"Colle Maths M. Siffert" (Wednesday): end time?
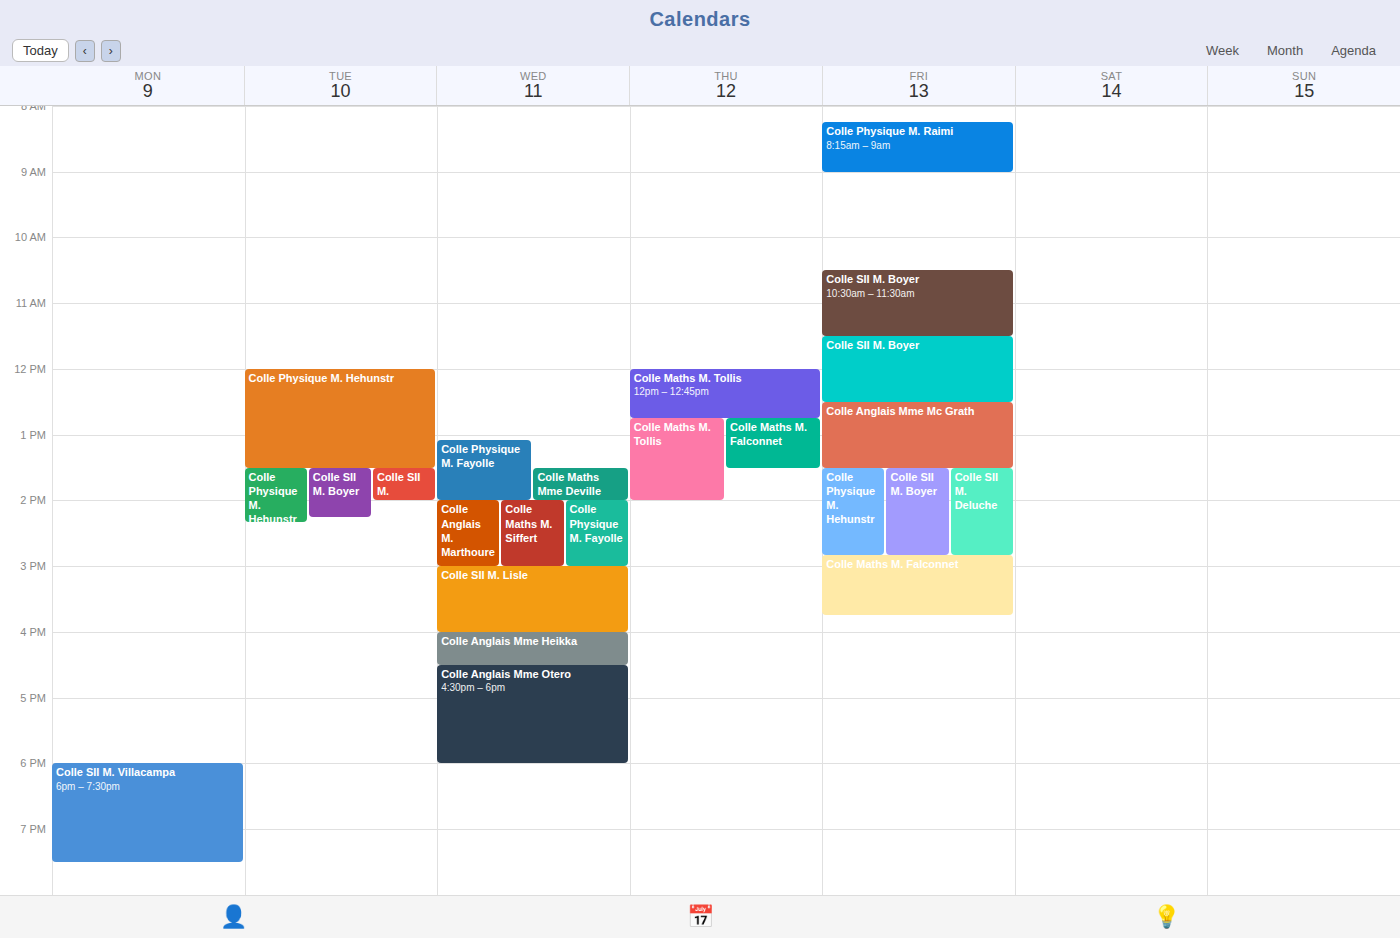
3:00 PM